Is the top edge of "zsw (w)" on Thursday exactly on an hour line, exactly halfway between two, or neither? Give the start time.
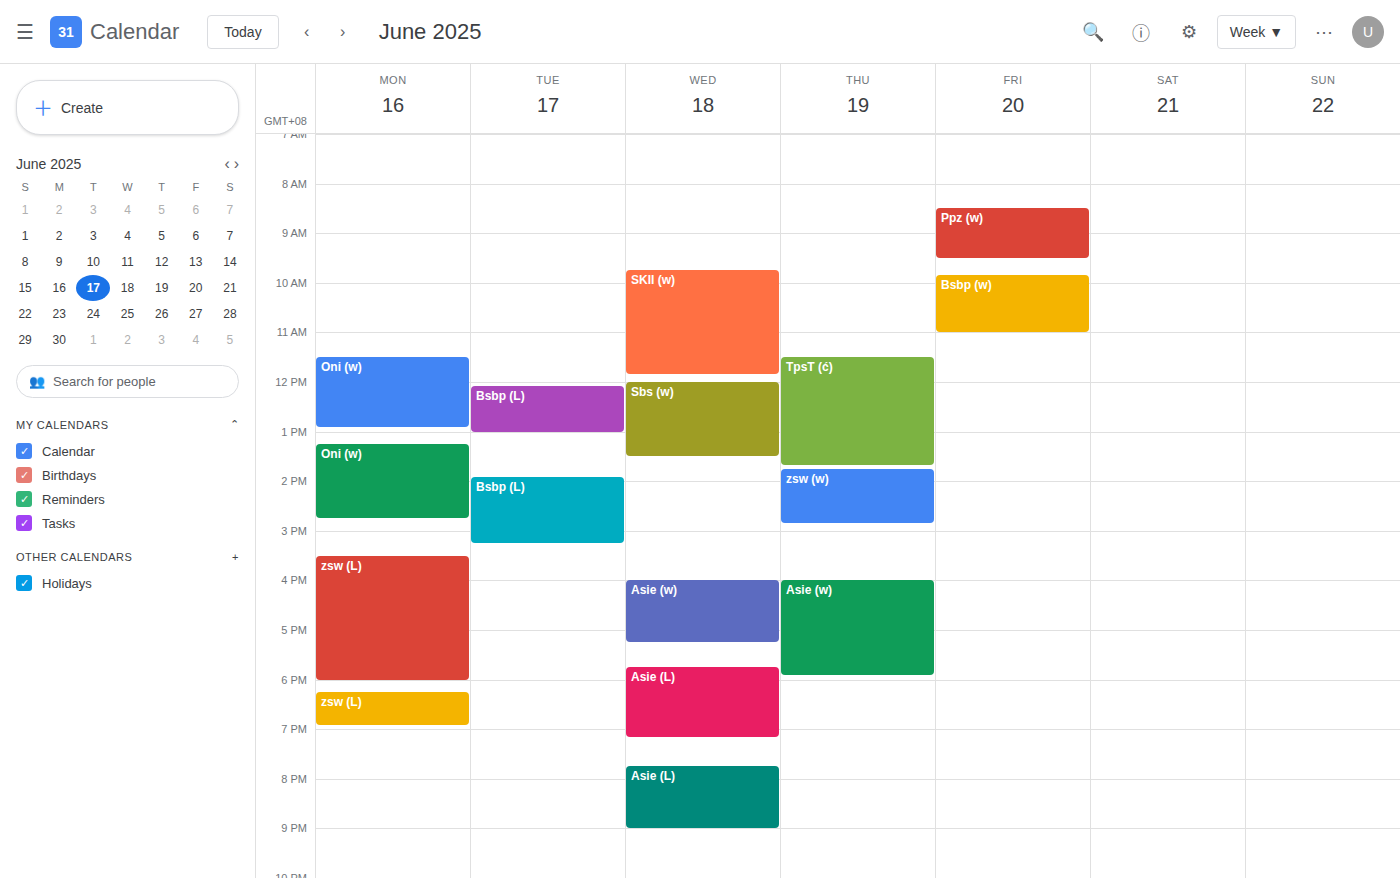
1:45 PM -- neither: three quarters of the way from the 1 PM line to the 2 PM line.